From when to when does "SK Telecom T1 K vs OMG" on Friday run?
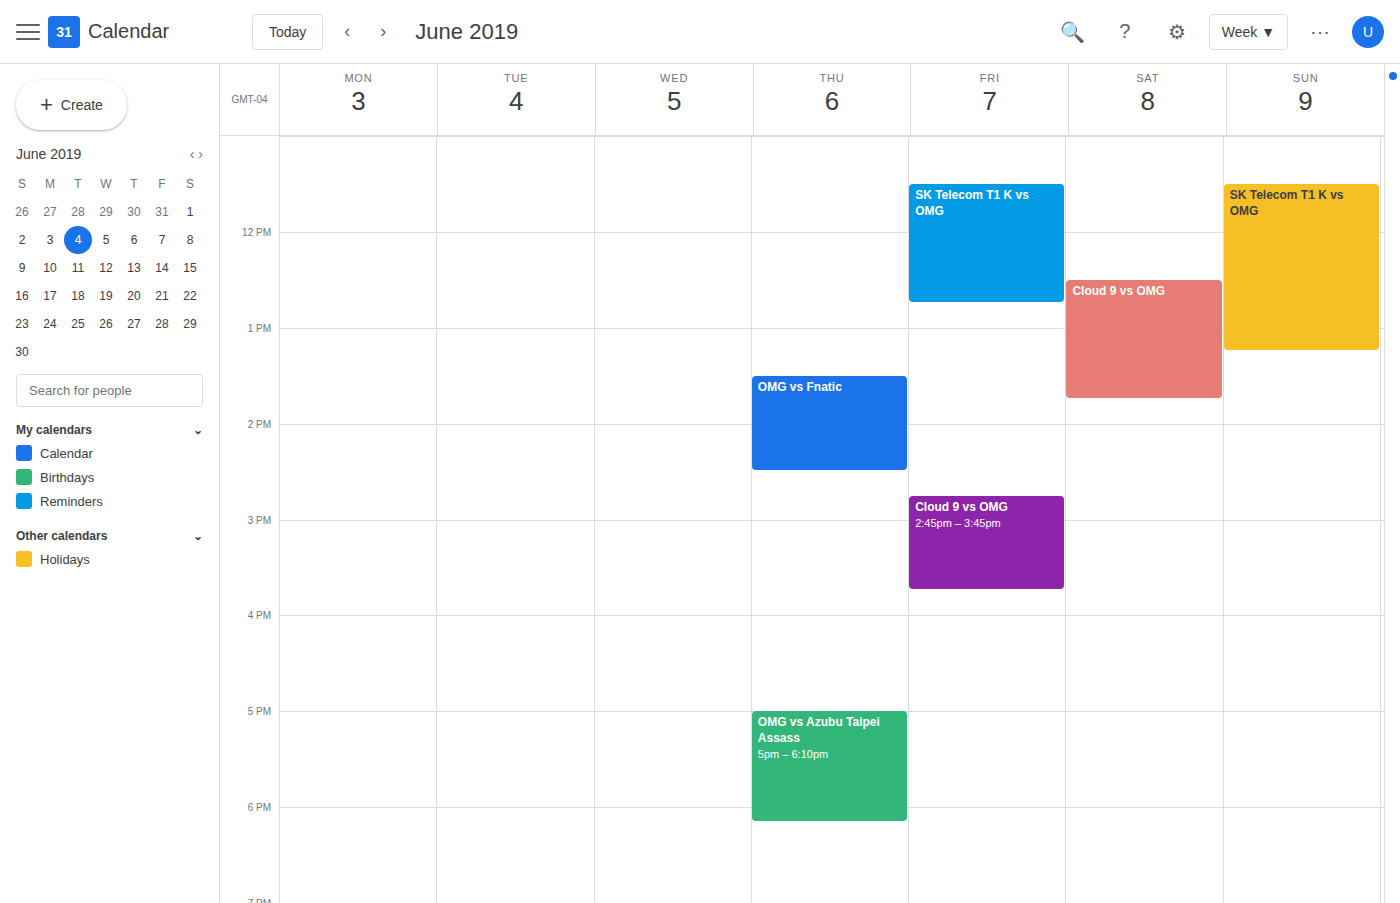
11:30 to 12:45